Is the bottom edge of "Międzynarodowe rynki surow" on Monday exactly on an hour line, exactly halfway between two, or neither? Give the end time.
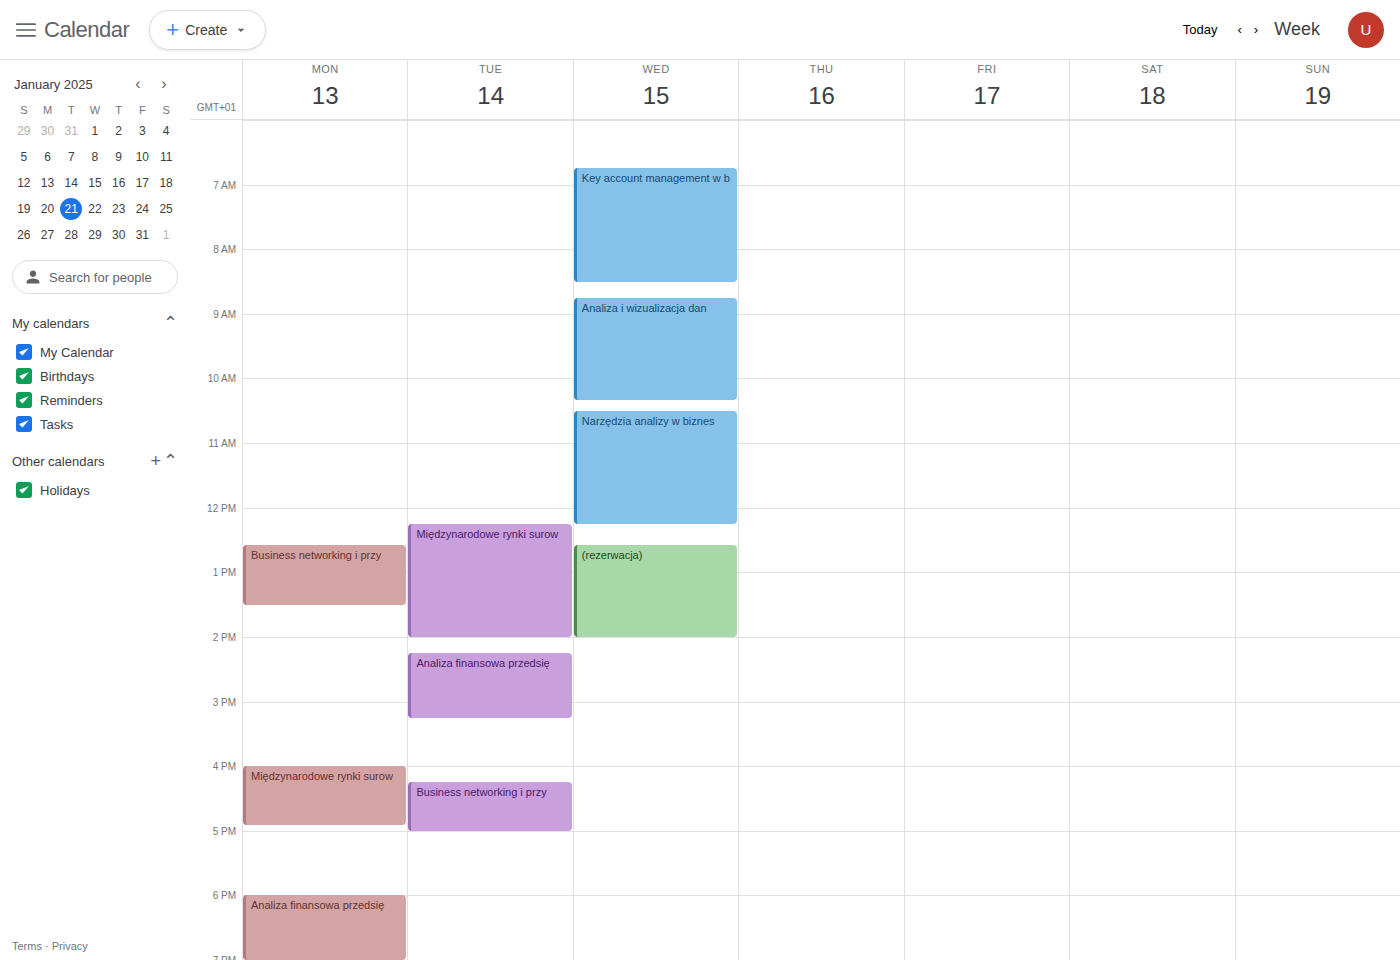
4:55 PM -- neither: 55 minutes below the 4 PM line and 5 minutes above the 5 PM line.